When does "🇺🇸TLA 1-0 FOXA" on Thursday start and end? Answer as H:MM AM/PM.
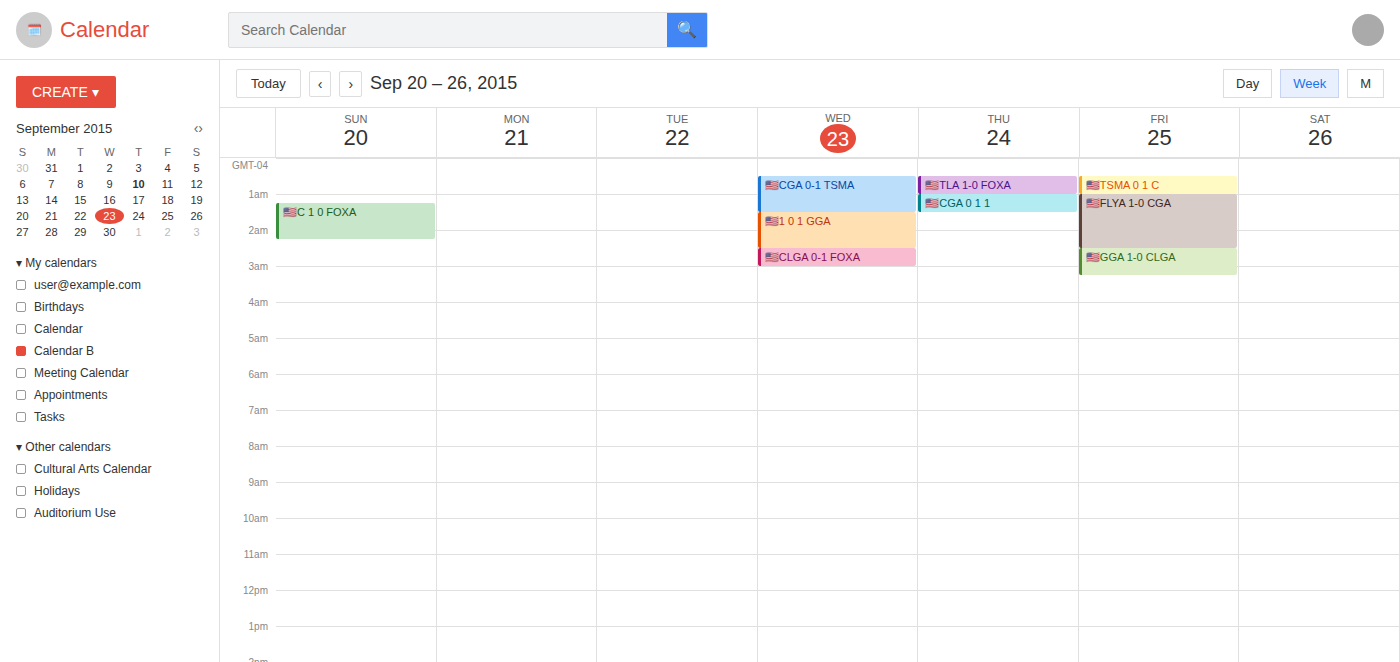
12:30 AM to 1:00 AM